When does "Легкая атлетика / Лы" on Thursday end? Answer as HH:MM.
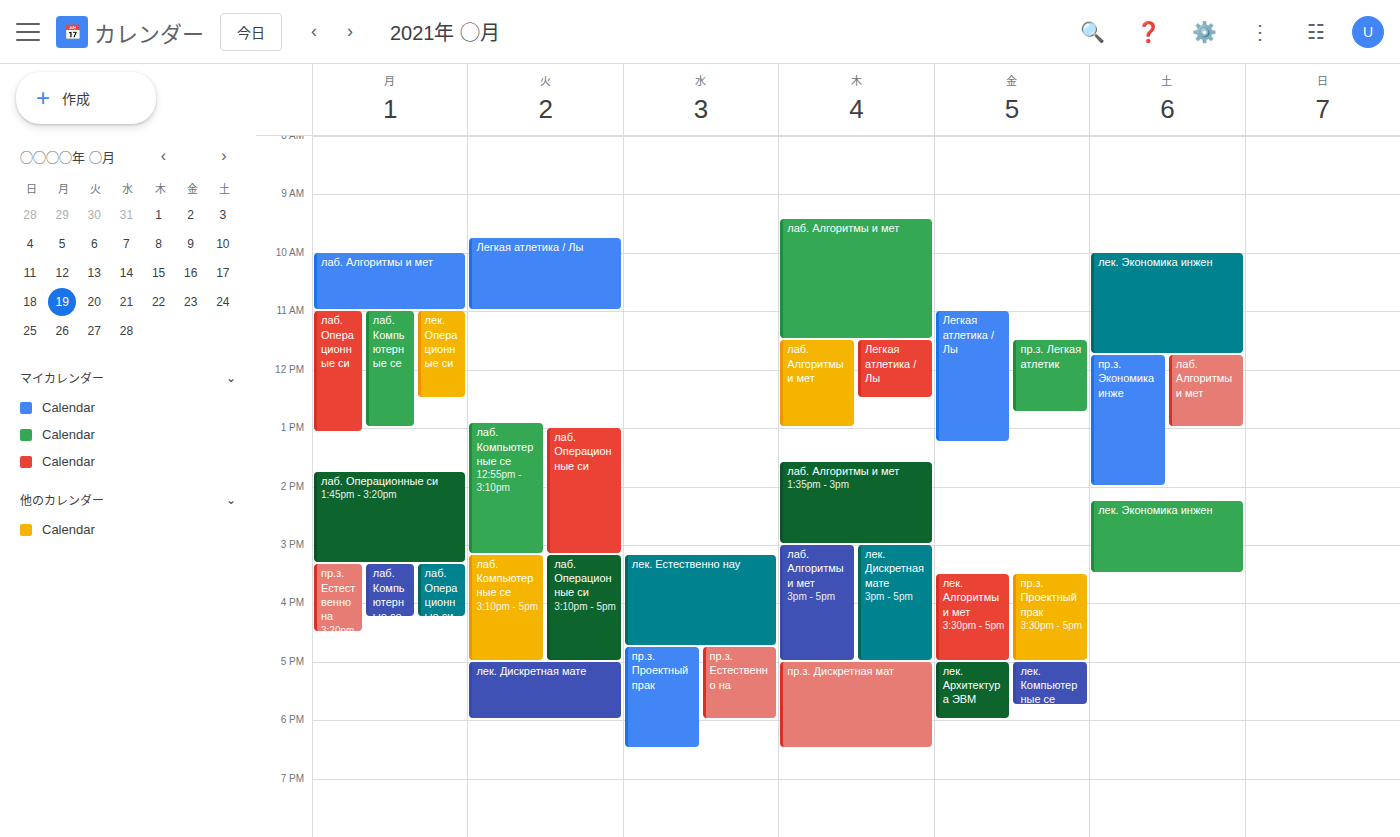
12:30